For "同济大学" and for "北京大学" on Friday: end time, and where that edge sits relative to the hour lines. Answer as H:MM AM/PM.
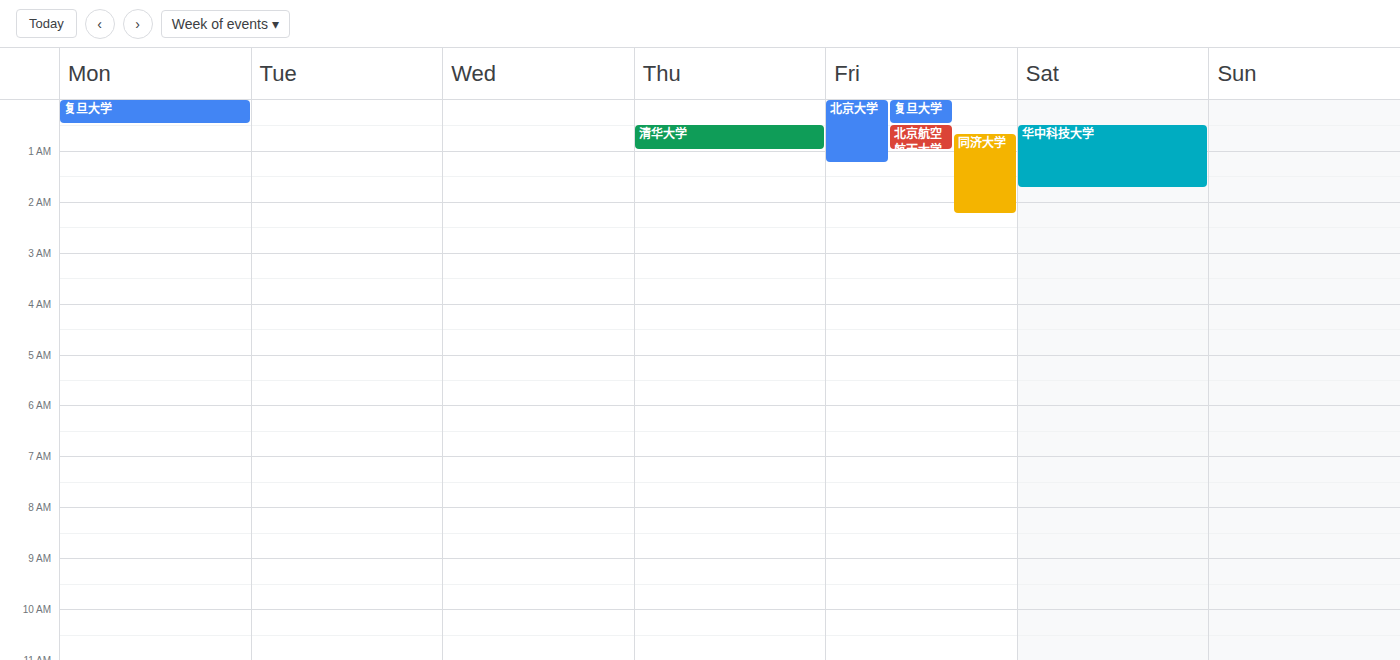
"同济大学": 2:15 AM, neither: a quarter of the way from the 2 AM line to the 3 AM line. "北京大学": 1:15 AM, neither: a quarter of the way from the 1 AM line to the 2 AM line.